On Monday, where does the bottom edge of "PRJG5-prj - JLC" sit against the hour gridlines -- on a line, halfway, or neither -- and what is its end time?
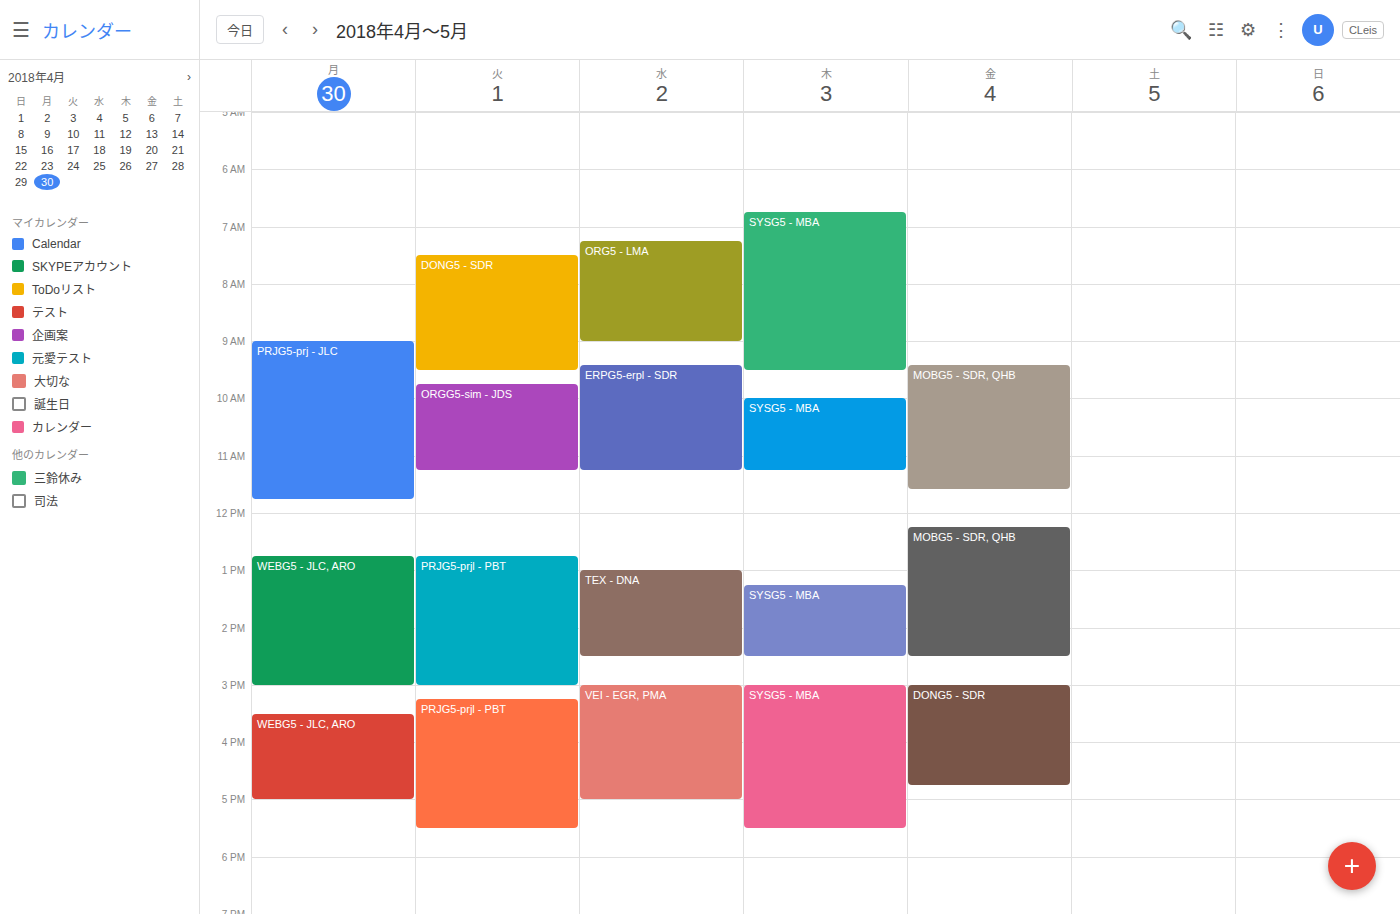
11:45 AM -- neither: three quarters of the way from the 11 AM line to the 12 PM line.